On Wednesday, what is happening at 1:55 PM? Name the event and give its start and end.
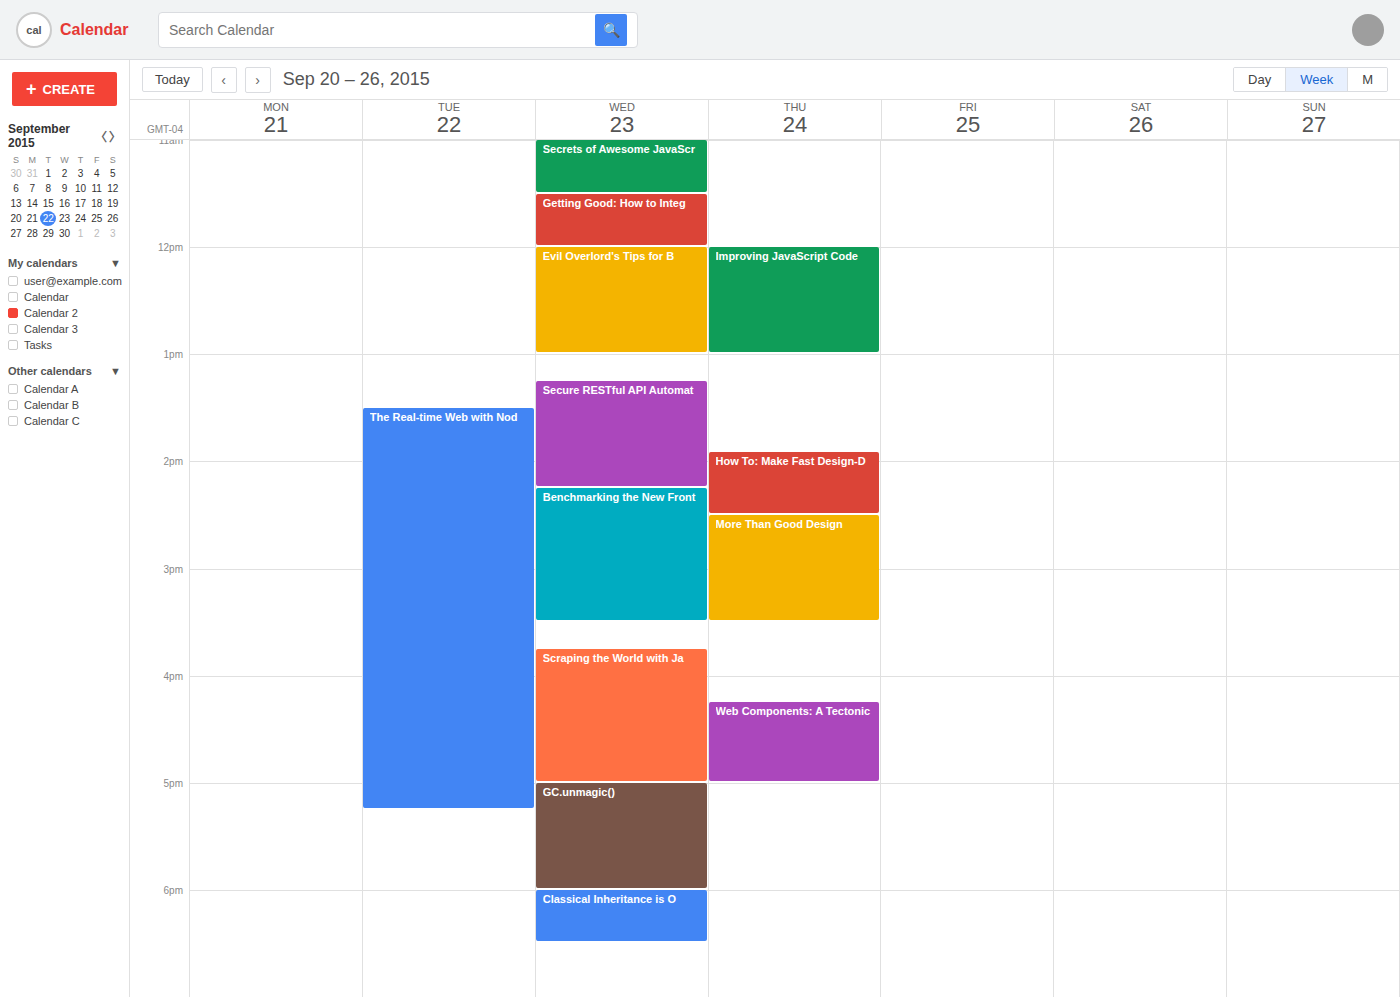
"Secure RESTful API Automat", 1:15 PM to 2:15 PM